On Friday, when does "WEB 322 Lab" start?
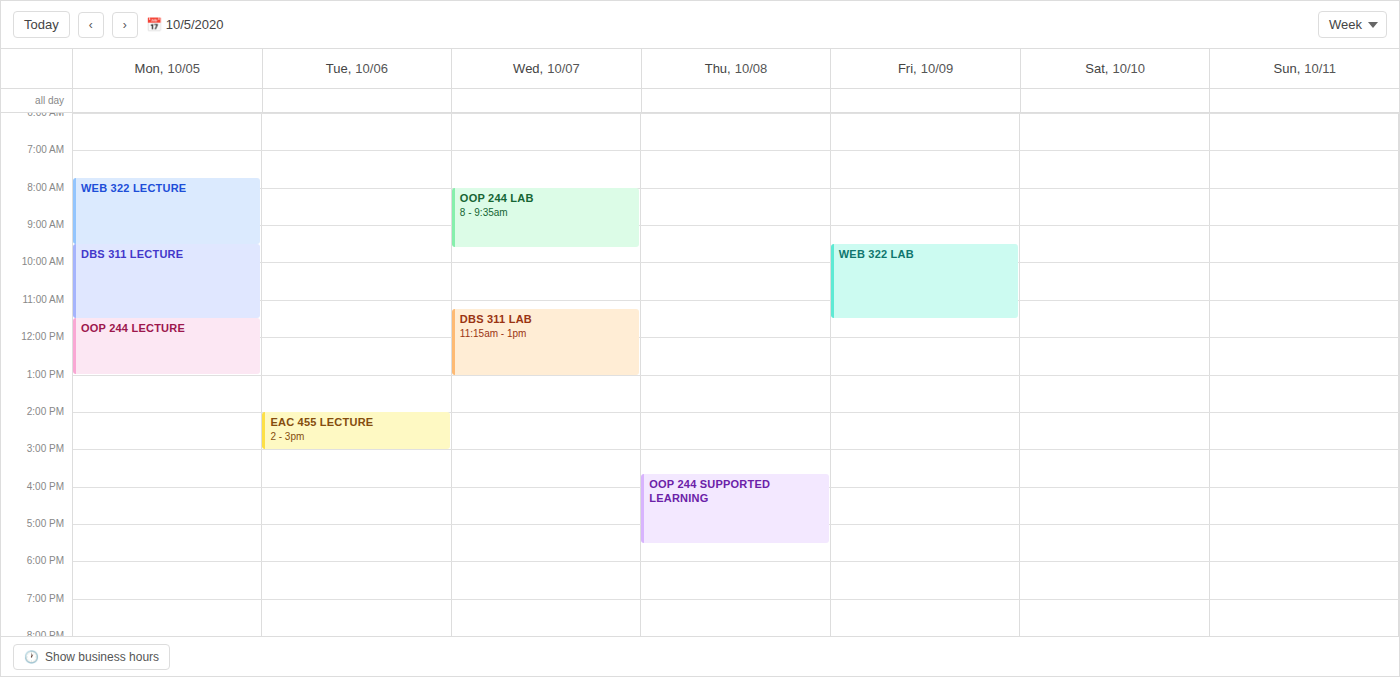
9:30 AM